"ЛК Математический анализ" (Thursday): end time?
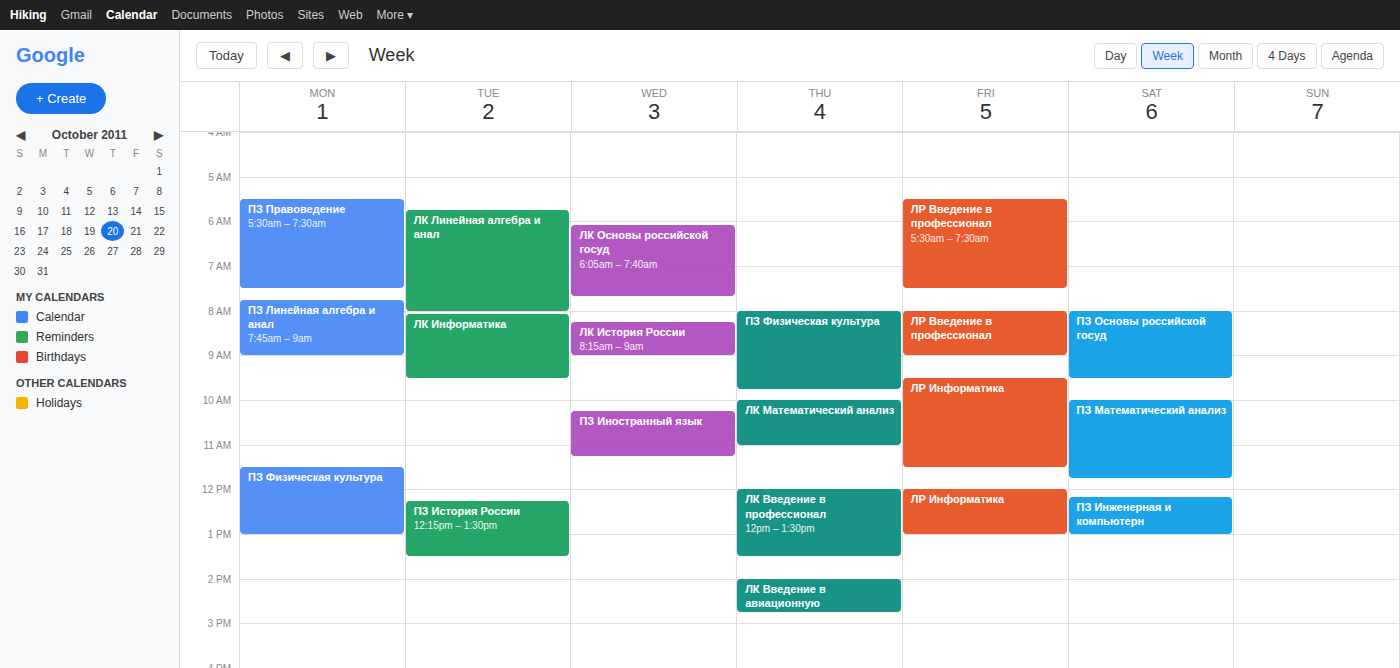
11:00 AM